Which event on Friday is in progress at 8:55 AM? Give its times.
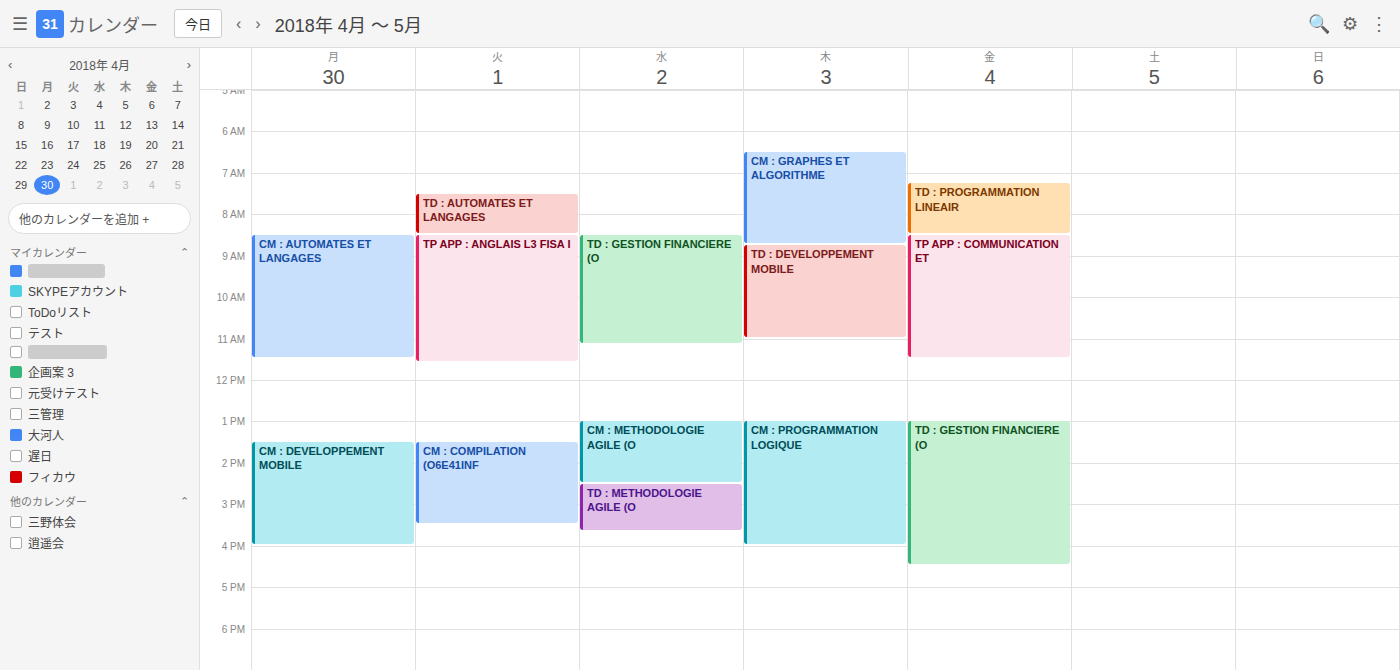
"TP APP : COMMUNICATION ET", 8:30 AM to 11:30 AM